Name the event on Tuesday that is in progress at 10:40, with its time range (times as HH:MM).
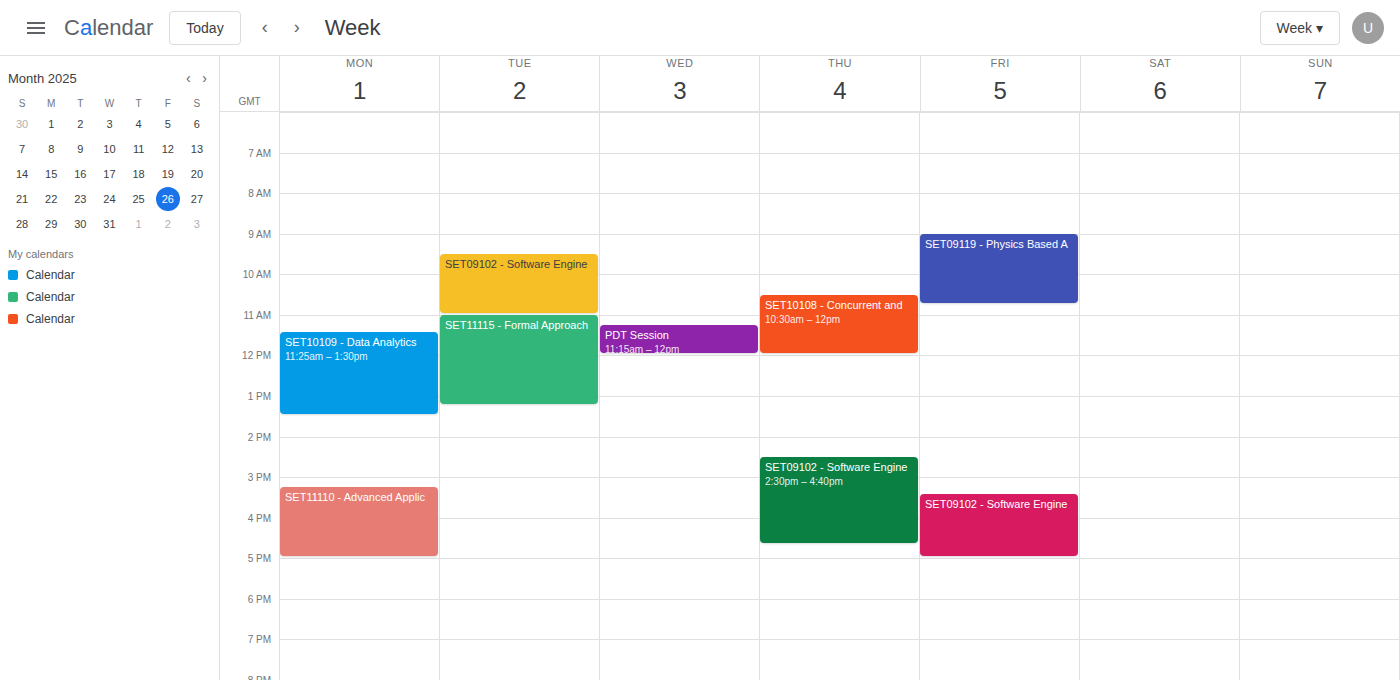
"SET09102 - Software Engine", 09:30 to 11:00